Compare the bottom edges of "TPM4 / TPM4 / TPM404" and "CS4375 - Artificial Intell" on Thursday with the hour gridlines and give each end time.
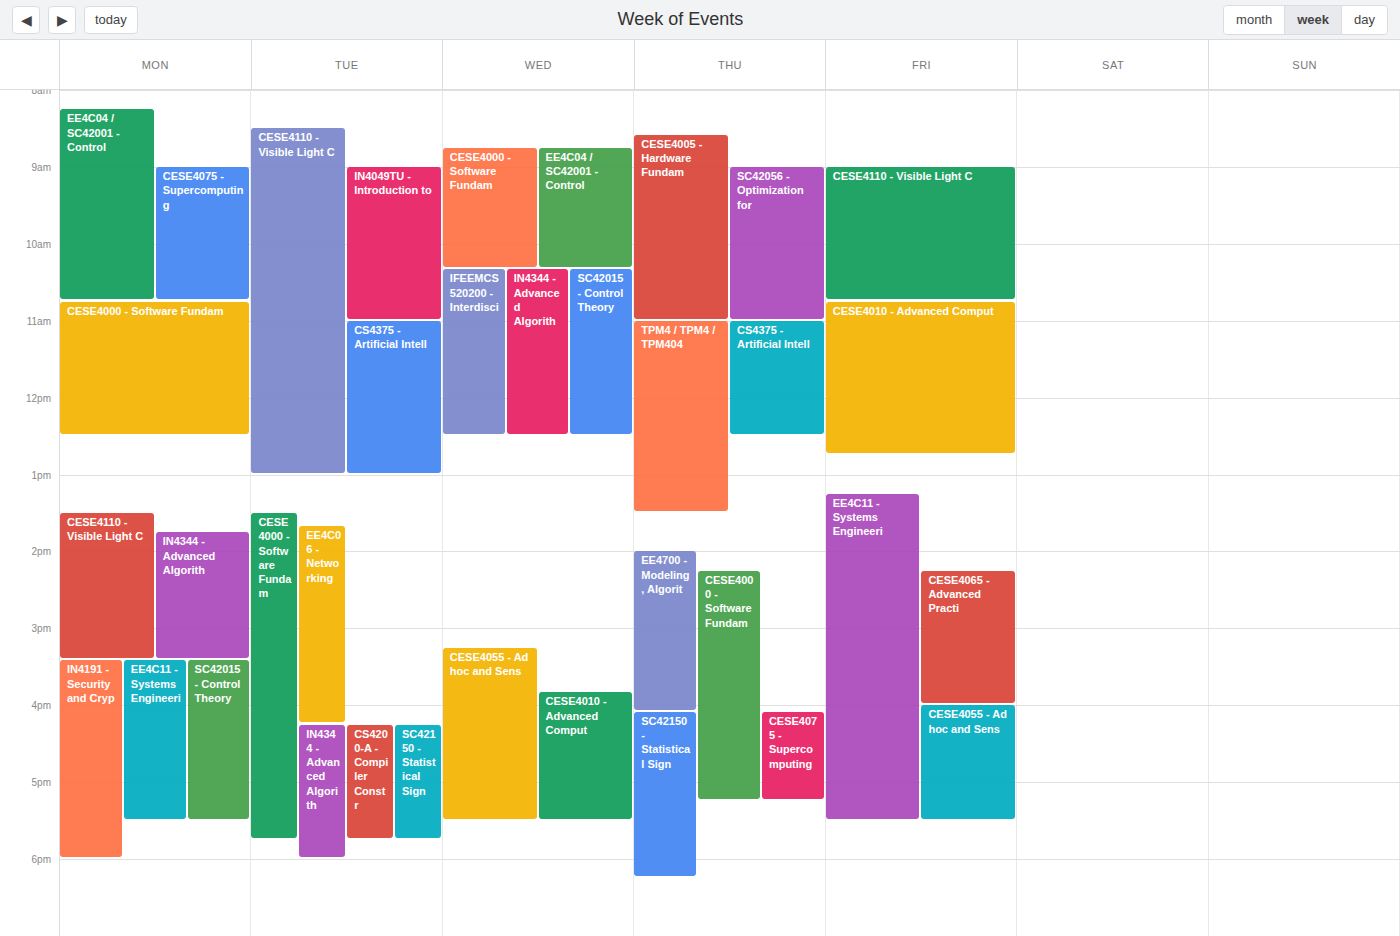
"TPM4 / TPM4 / TPM404": 1:30 PM, halfway between the 1 PM and 2 PM lines. "CS4375 - Artificial Intell": 12:30 PM, halfway between the 12 PM and 1 PM lines.